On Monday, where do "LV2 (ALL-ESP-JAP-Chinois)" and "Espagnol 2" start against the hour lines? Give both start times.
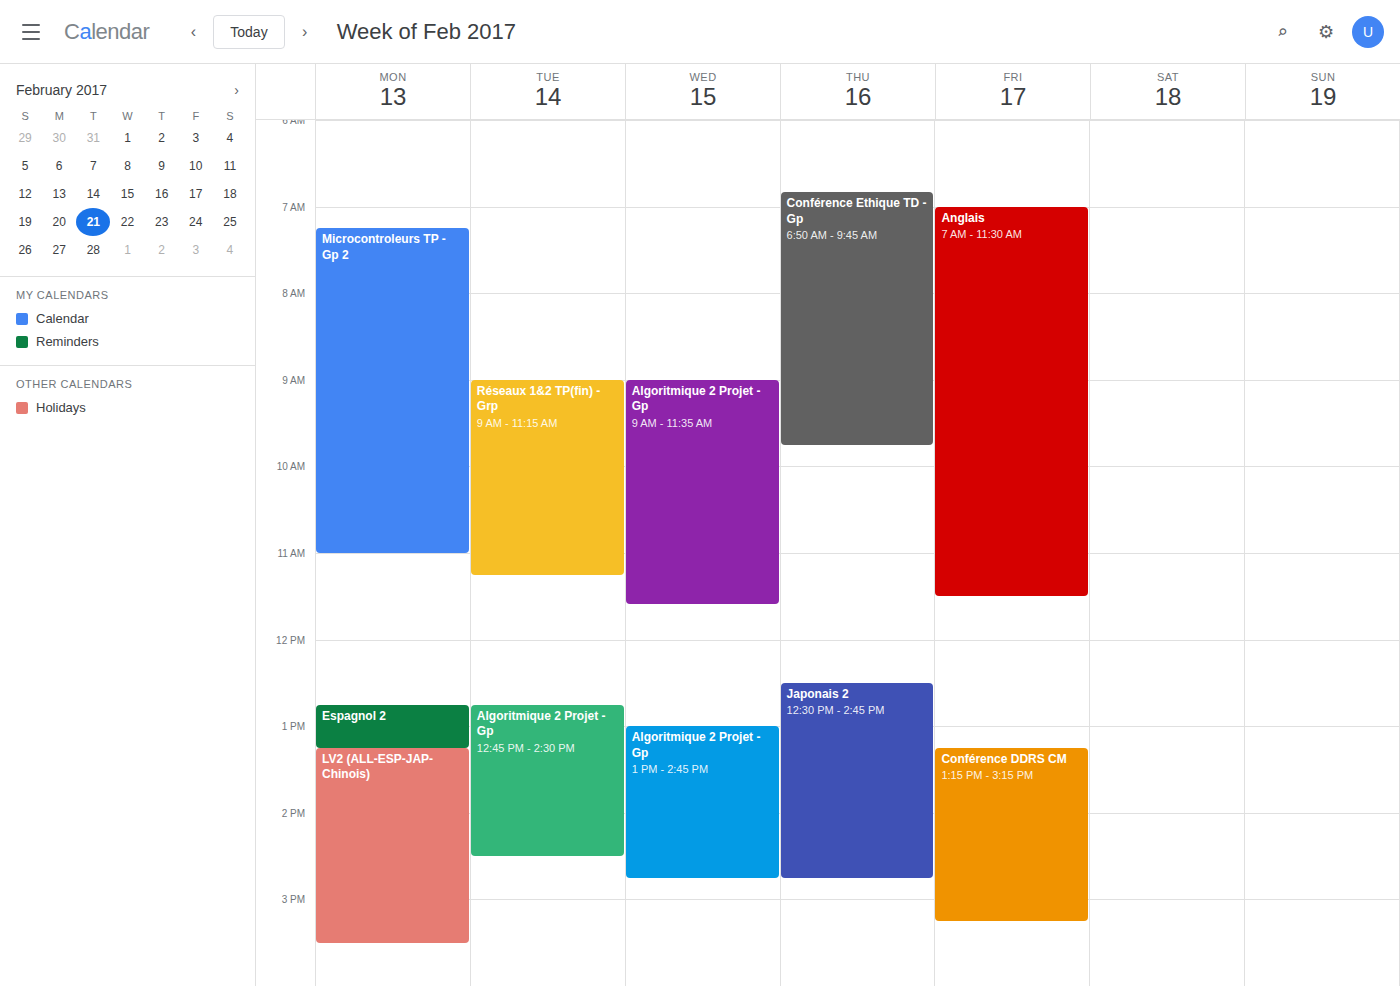
"LV2 (ALL-ESP-JAP-Chinois)": 1:15 PM, neither: a quarter of the way from the 1 PM line to the 2 PM line. "Espagnol 2": 12:45 PM, neither: three quarters of the way from the 12 PM line to the 1 PM line.